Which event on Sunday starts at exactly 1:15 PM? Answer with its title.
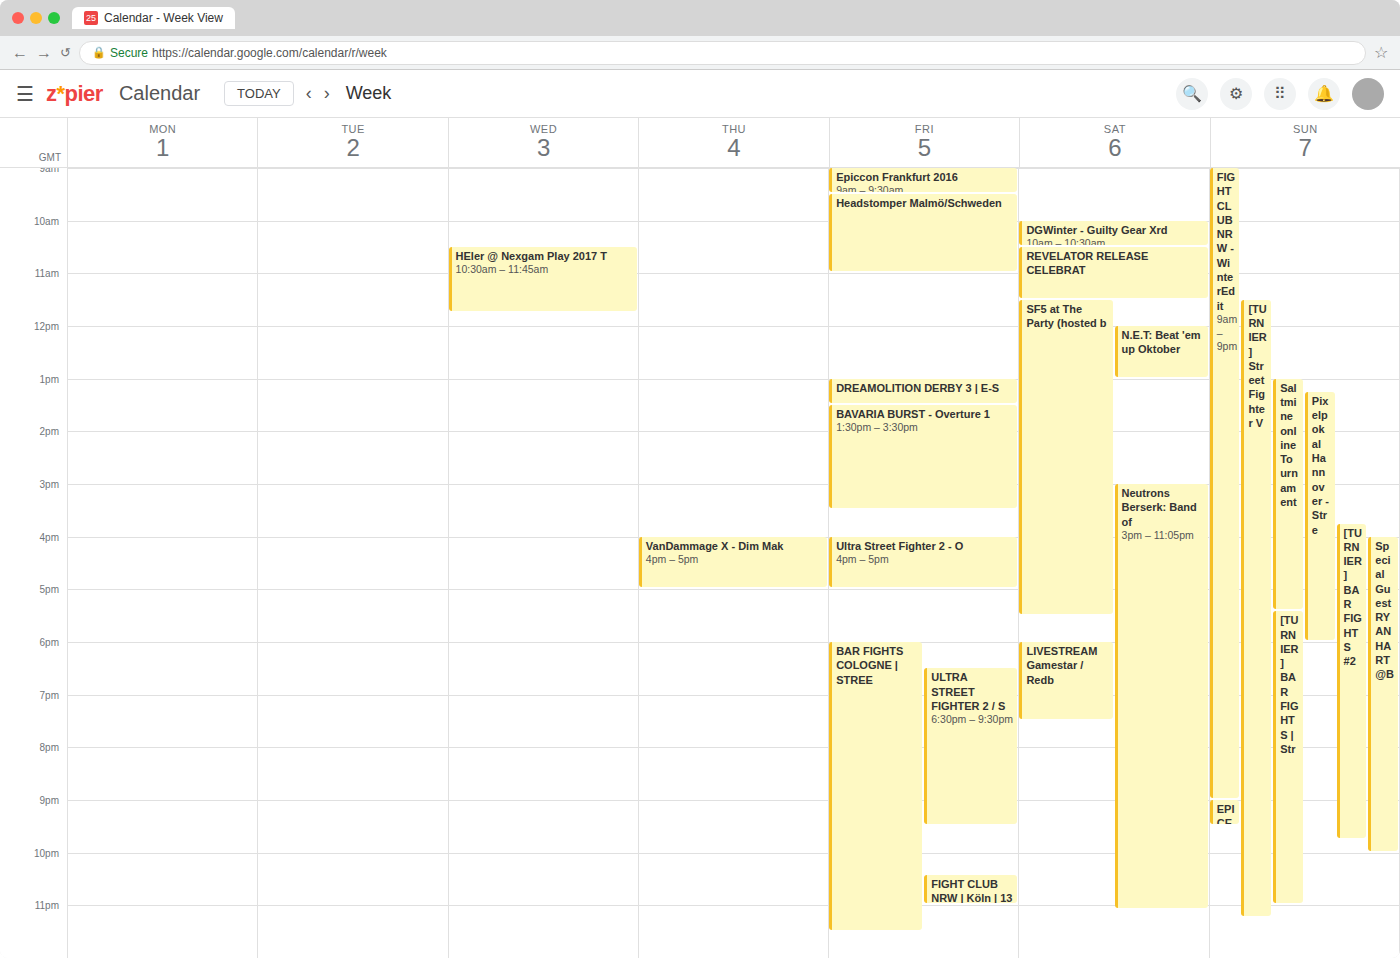
"Pixelpokal Hannover - Stre"